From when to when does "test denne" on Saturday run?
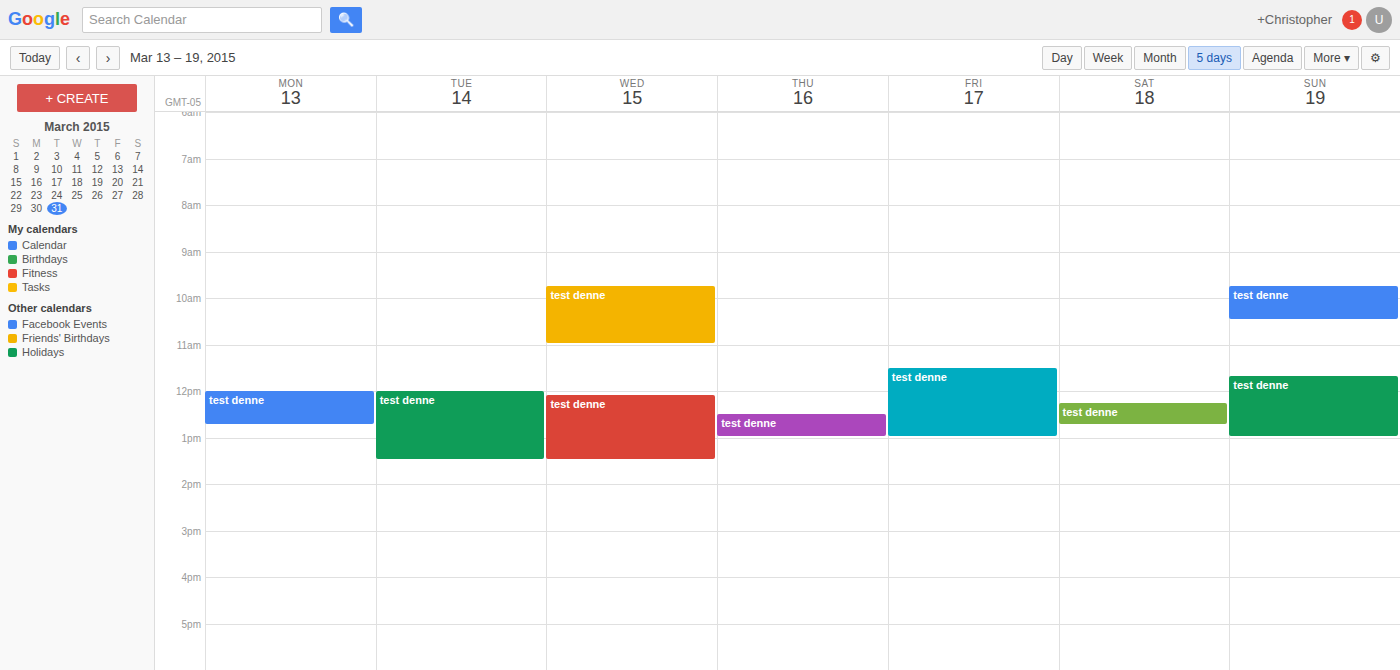
12:15 PM to 12:45 PM